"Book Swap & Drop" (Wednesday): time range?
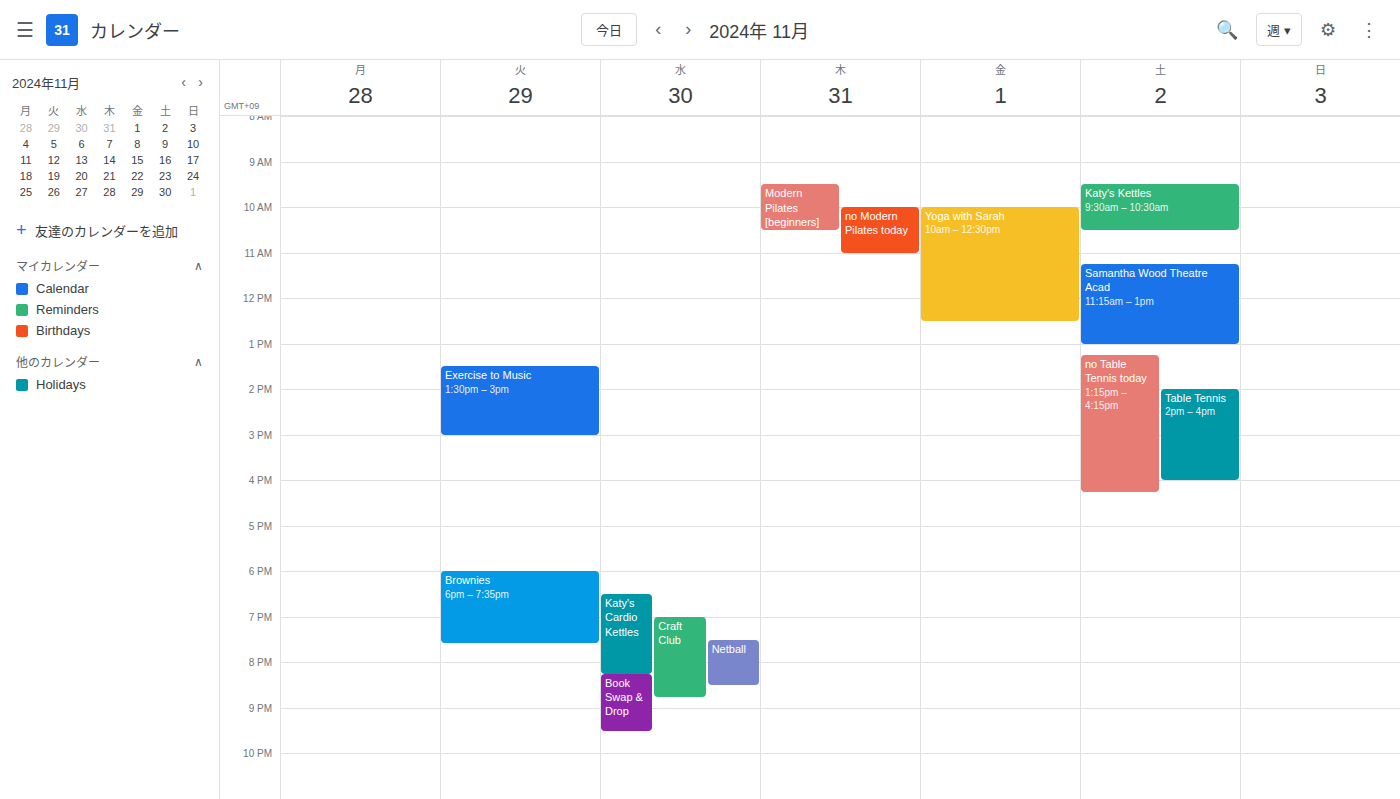
8:15 PM to 9:30 PM